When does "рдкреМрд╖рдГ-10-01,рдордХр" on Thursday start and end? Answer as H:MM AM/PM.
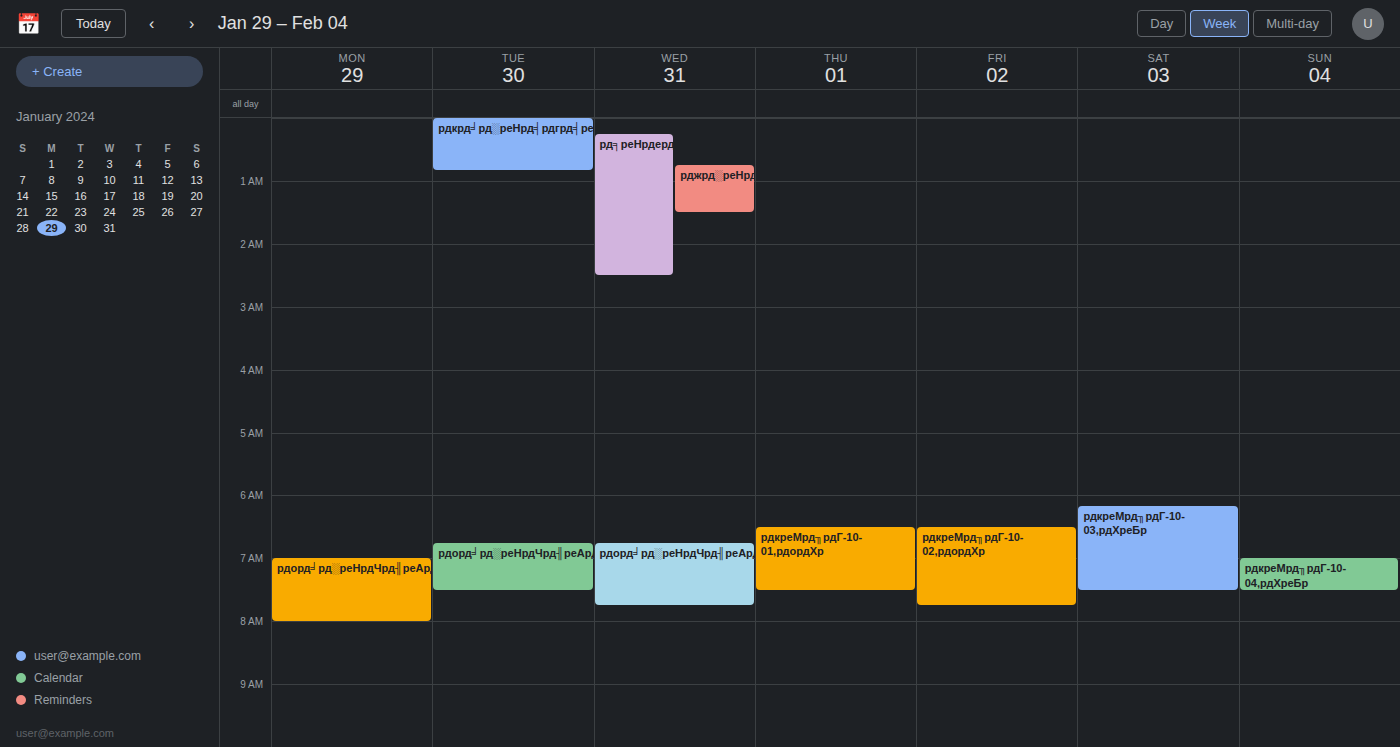
6:30 AM to 7:30 AM